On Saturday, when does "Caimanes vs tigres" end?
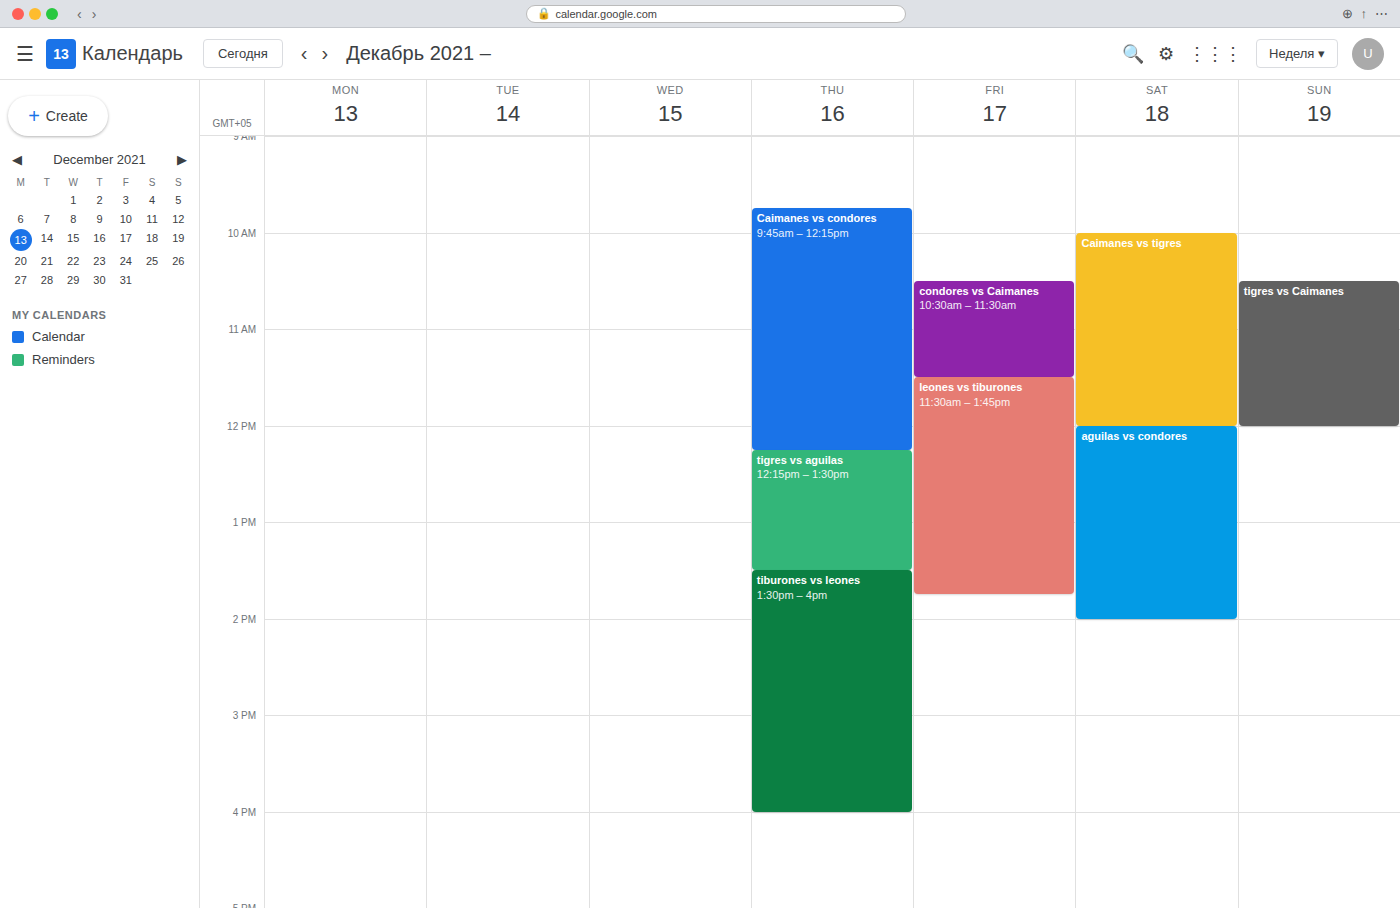
12:00 PM